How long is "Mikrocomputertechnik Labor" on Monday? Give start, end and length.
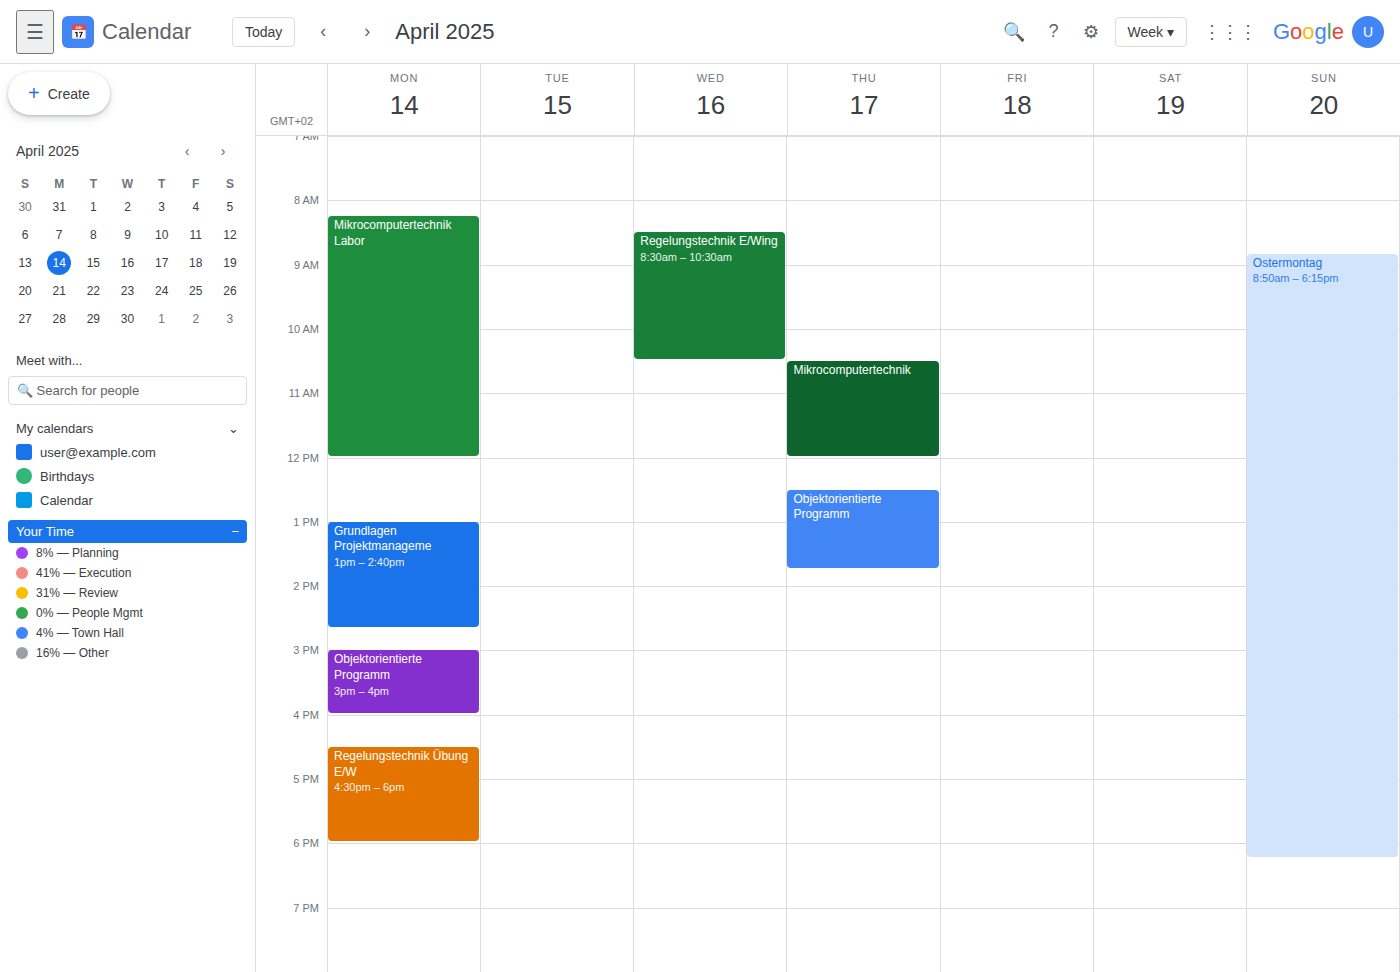
8:15 AM to 12:00 PM, 3 hours 45 minutes